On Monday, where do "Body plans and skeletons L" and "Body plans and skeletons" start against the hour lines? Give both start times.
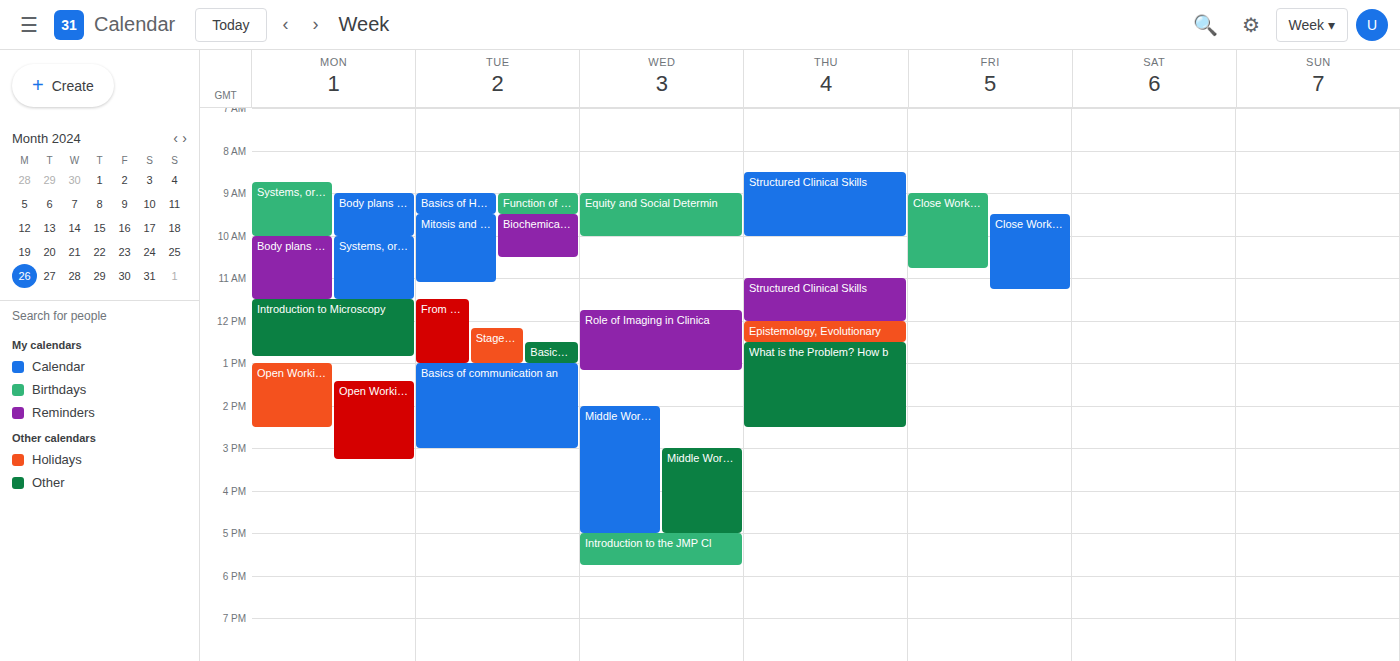
"Body plans and skeletons L": 10:00 AM, exactly on the 10 AM line. "Body plans and skeletons": 9:00 AM, exactly on the 9 AM line.